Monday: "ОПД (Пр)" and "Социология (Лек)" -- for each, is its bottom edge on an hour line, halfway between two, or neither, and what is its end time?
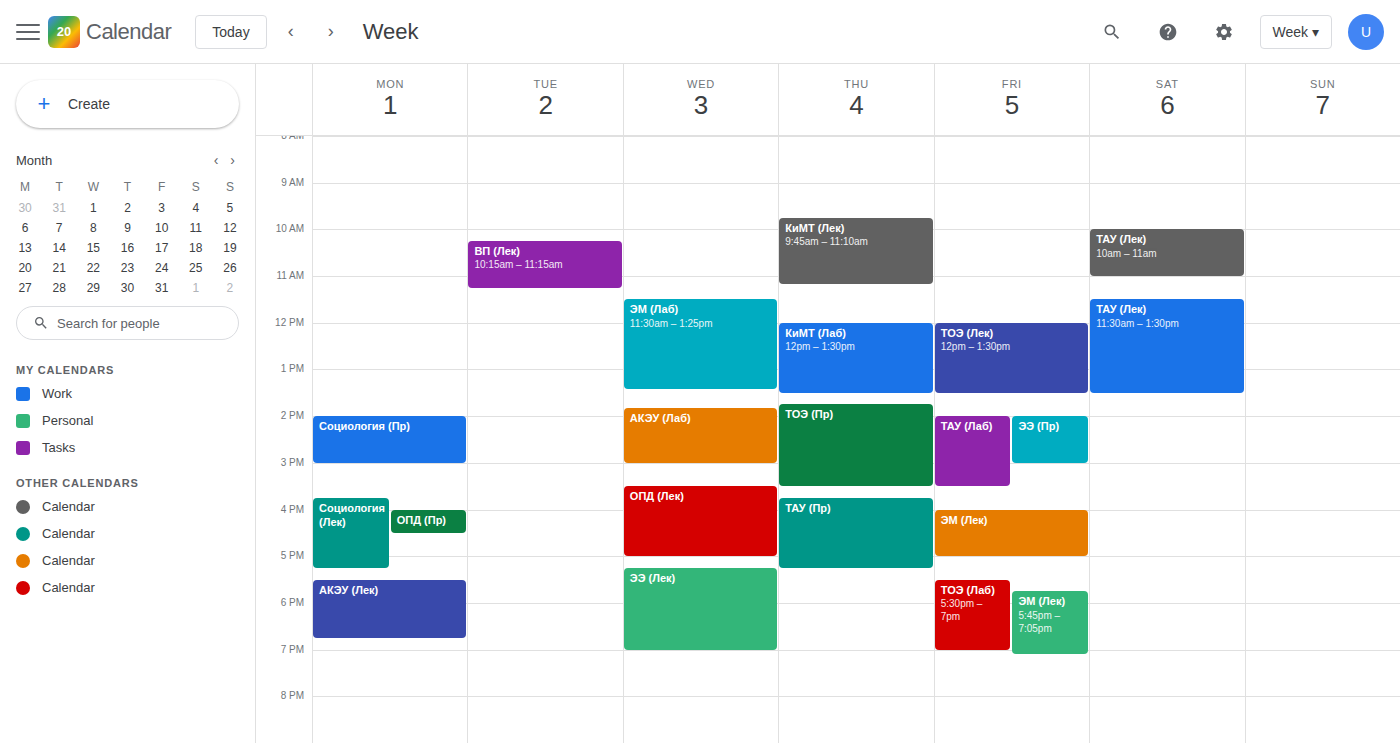
"ОПД (Пр)": 4:30 PM, halfway between the 4 PM and 5 PM lines. "Социология (Лек)": 5:15 PM, neither: a quarter of the way from the 5 PM line to the 6 PM line.